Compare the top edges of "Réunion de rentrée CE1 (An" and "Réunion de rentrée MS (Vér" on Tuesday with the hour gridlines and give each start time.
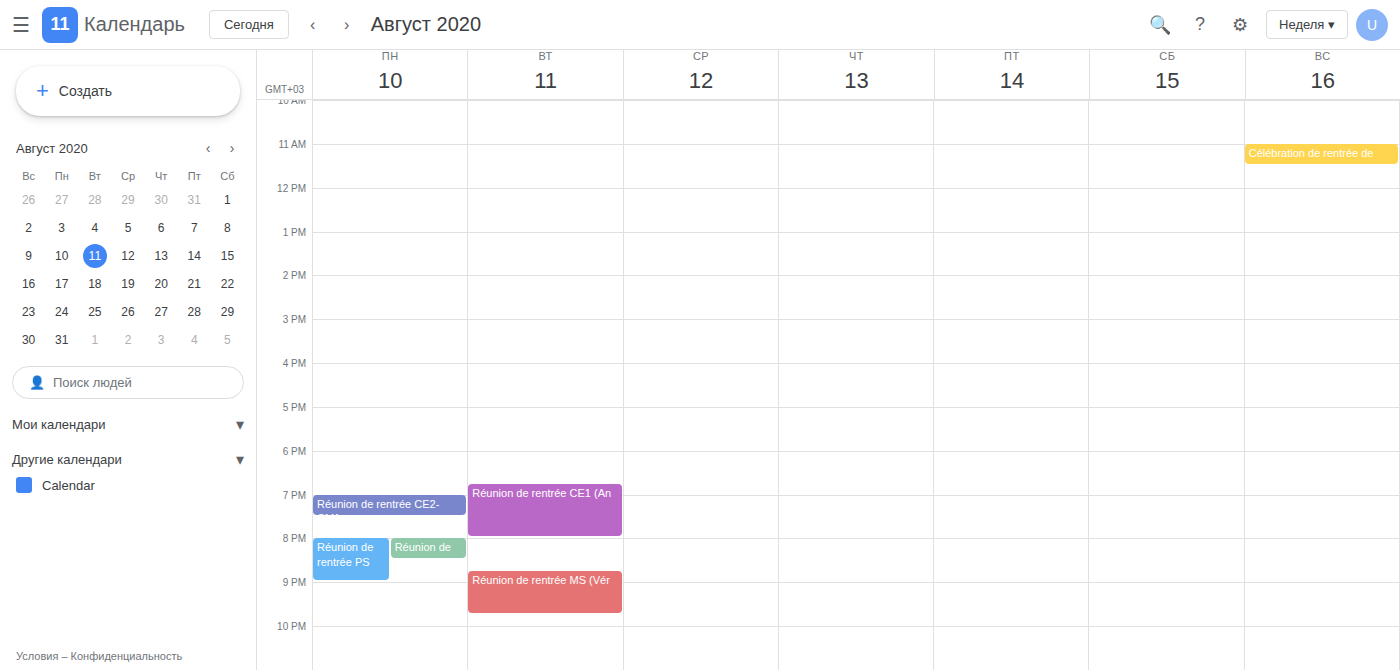
"Réunion de rentrée CE1 (An": 18:45, neither: three quarters of the way from the 18:00 line to the 19:00 line. "Réunion de rentrée MS (Vér": 20:45, neither: three quarters of the way from the 20:00 line to the 21:00 line.